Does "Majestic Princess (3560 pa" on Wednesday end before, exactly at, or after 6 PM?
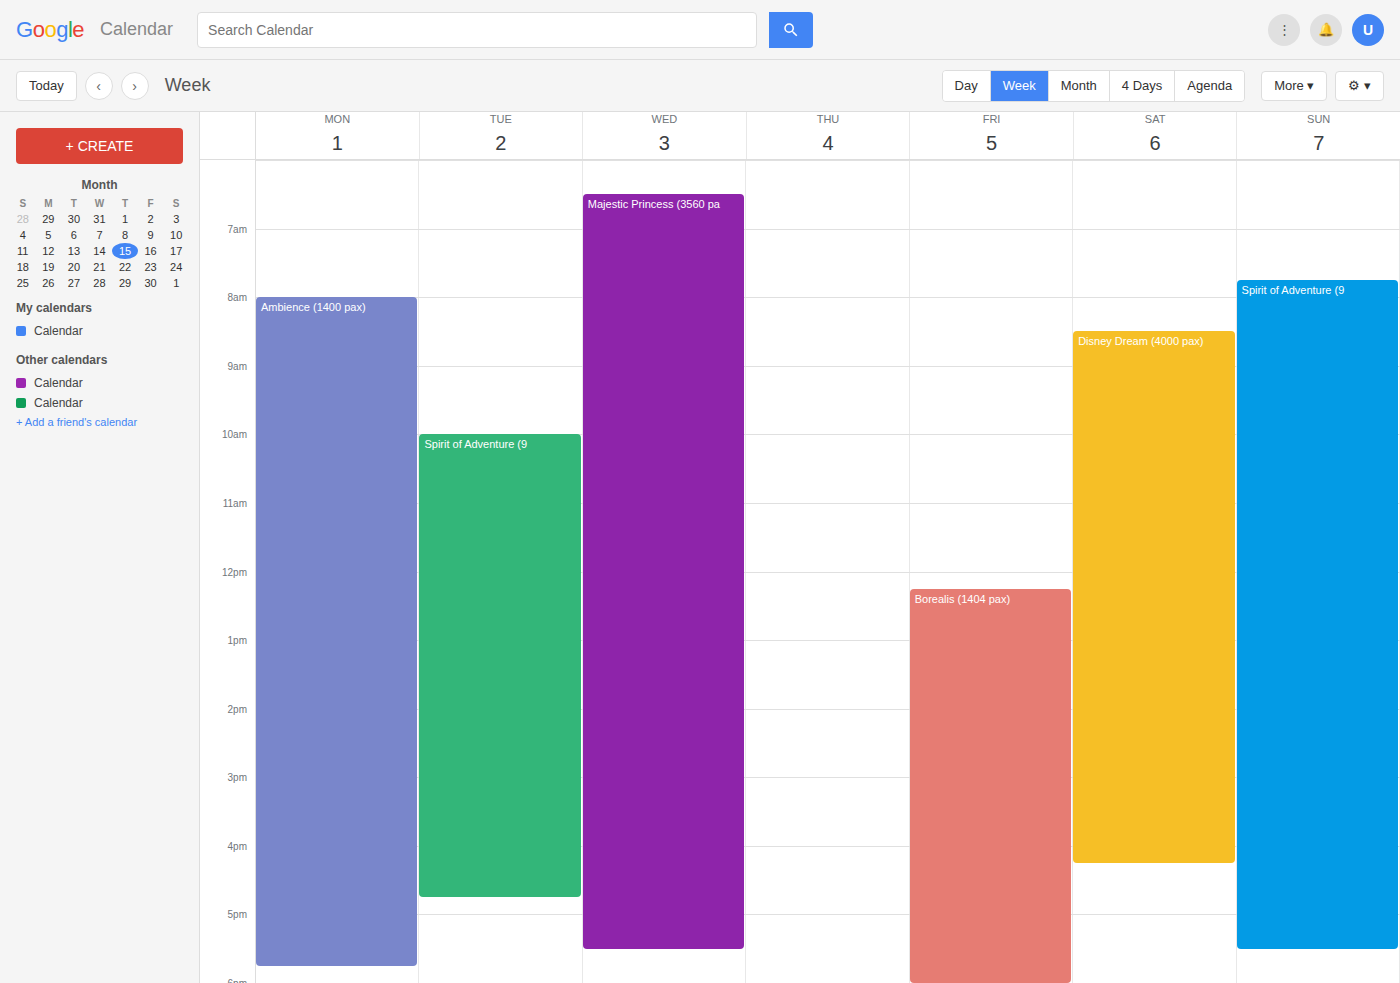
5:30 PM -- before 6 PM, 30 minutes above the 6 PM line.